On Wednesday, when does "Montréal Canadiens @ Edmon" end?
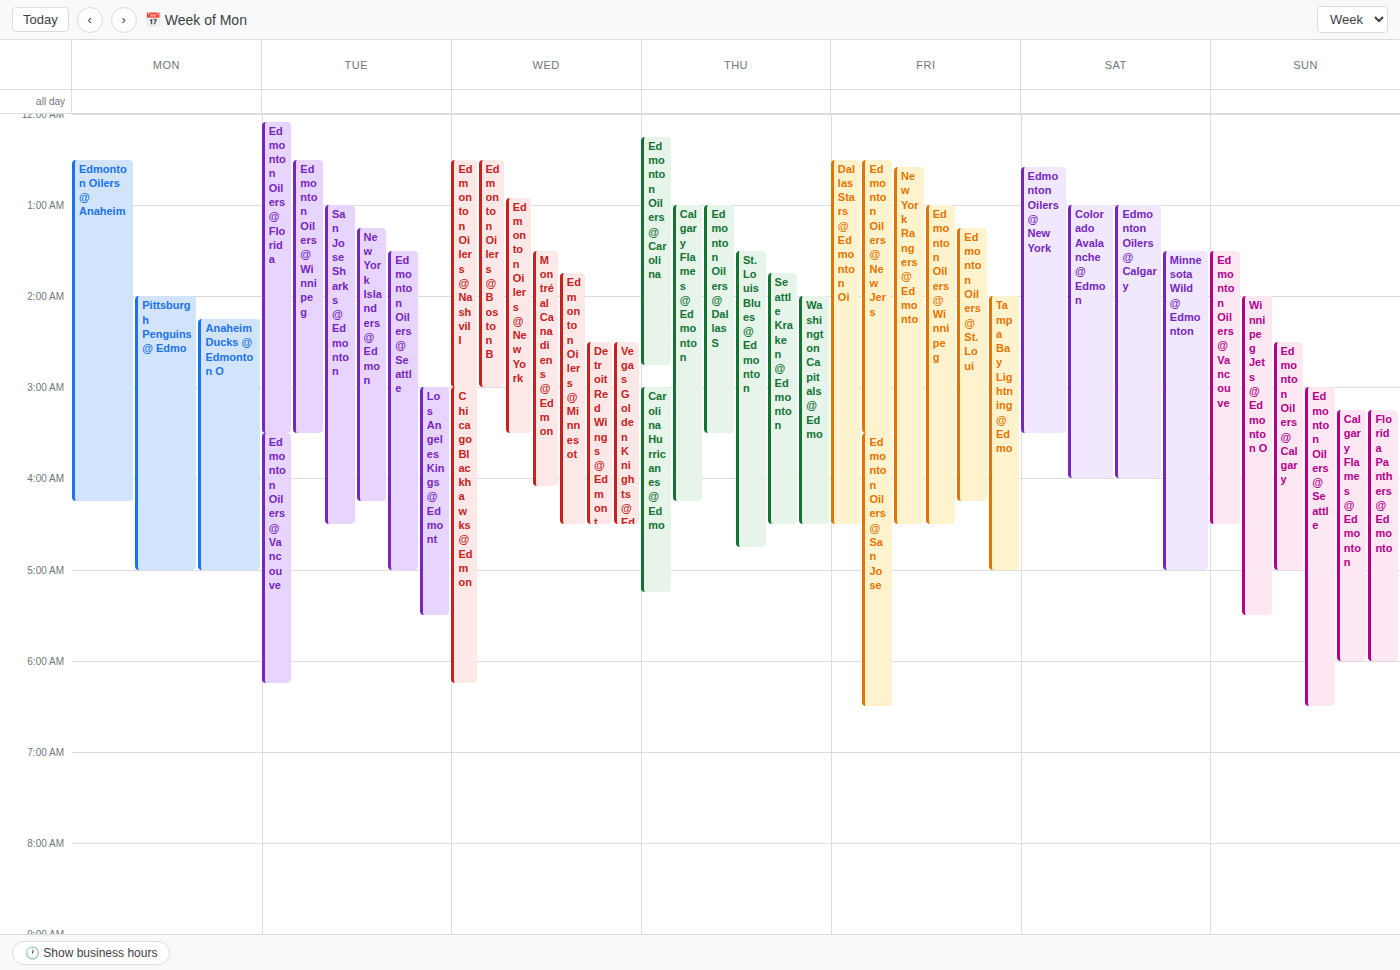
4:05 AM